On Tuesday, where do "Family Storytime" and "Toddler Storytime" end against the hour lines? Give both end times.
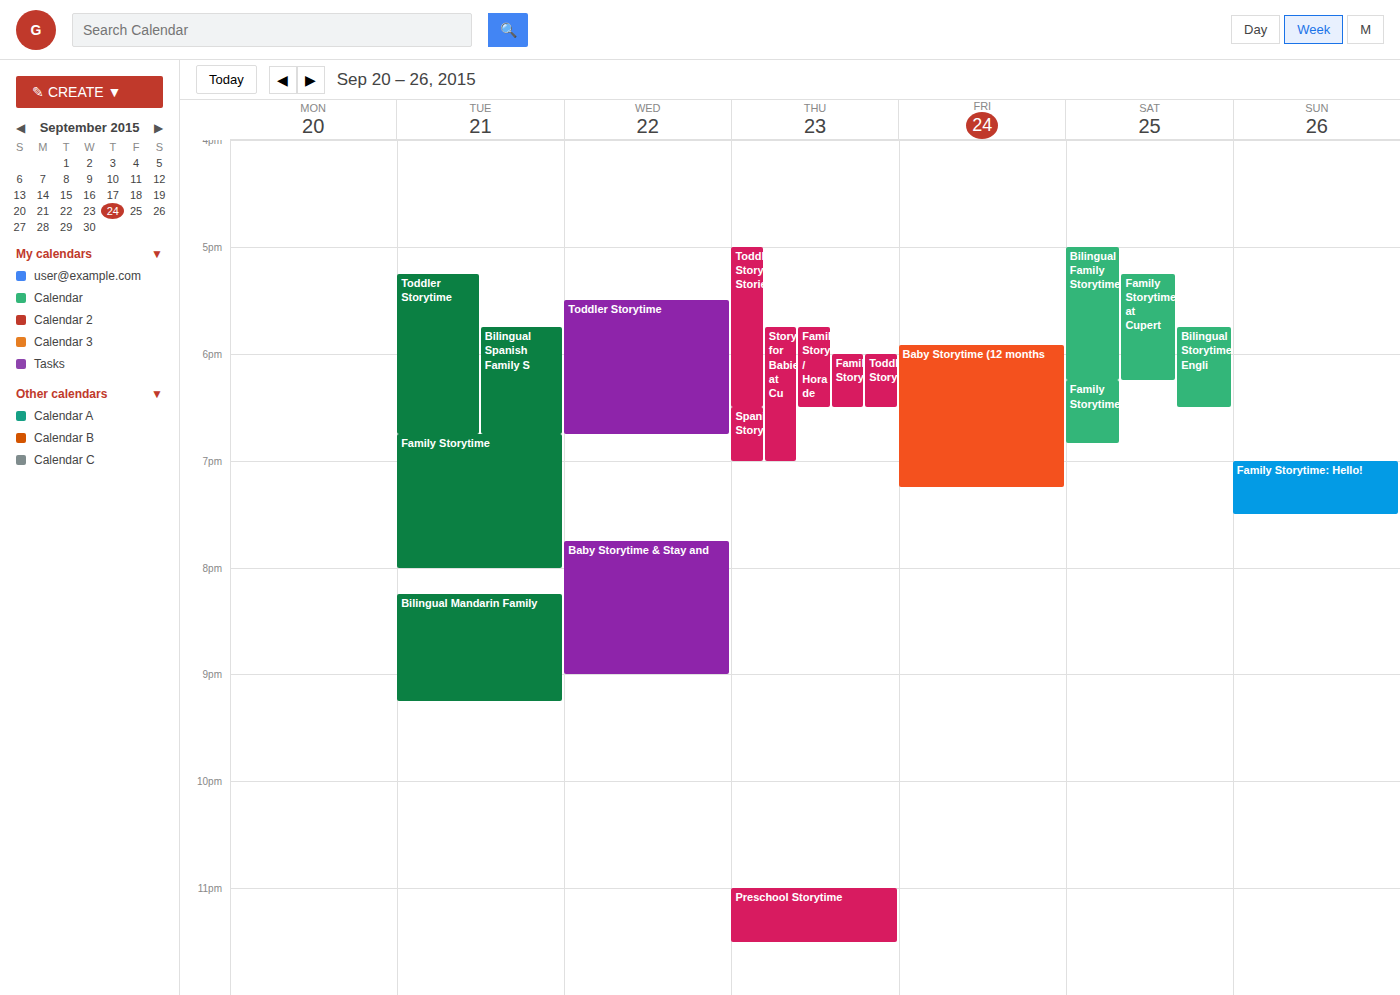
"Family Storytime": 20:00, exactly on the 20:00 line. "Toddler Storytime": 18:45, neither: three quarters of the way from the 18:00 line to the 19:00 line.